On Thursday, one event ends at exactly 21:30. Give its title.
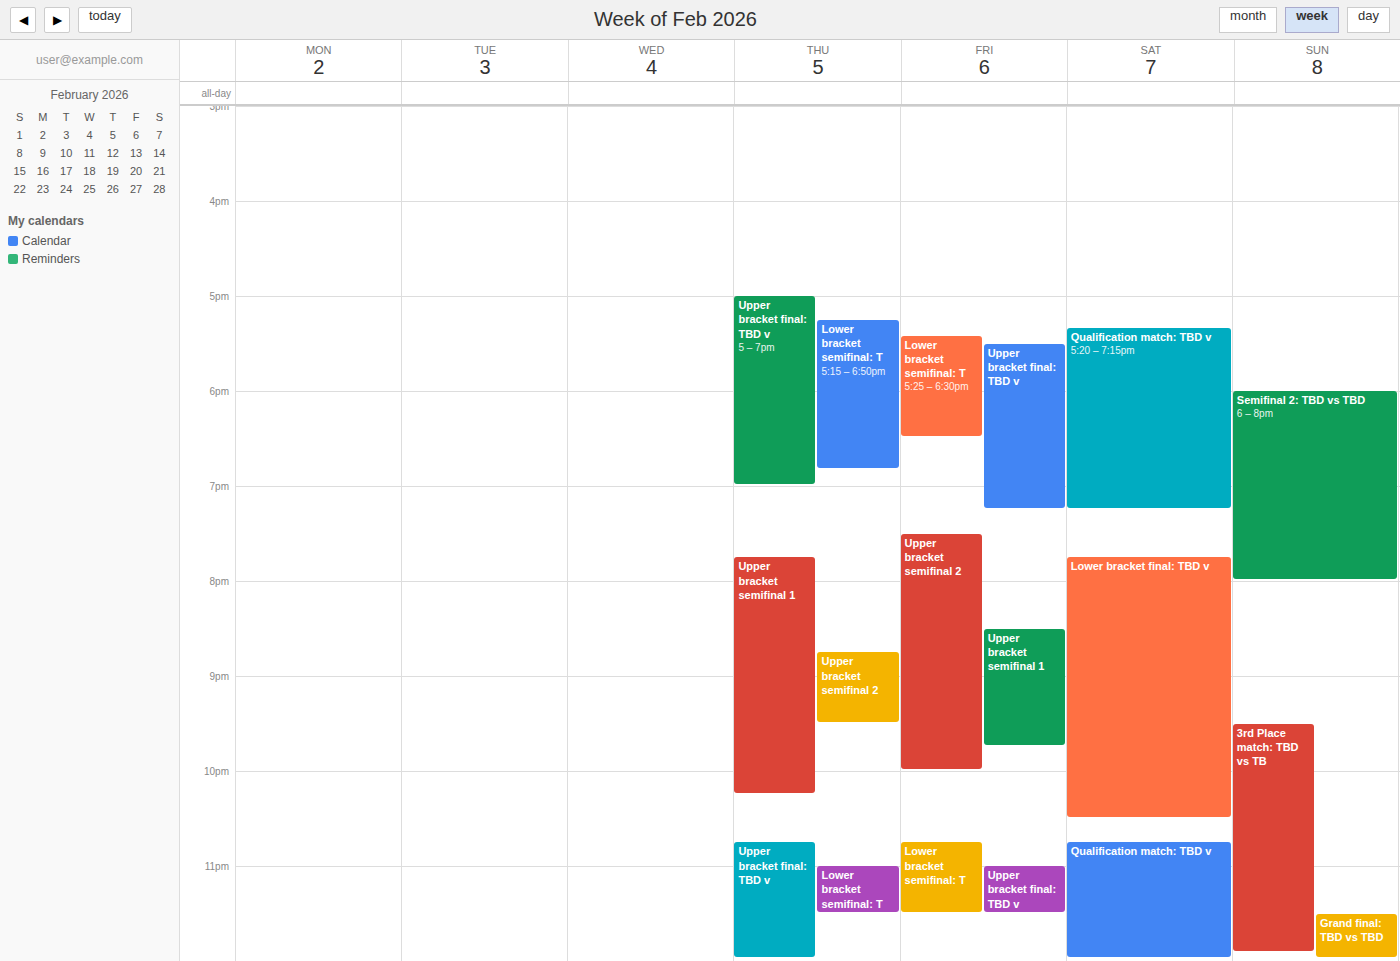
"Upper bracket semifinal 2"